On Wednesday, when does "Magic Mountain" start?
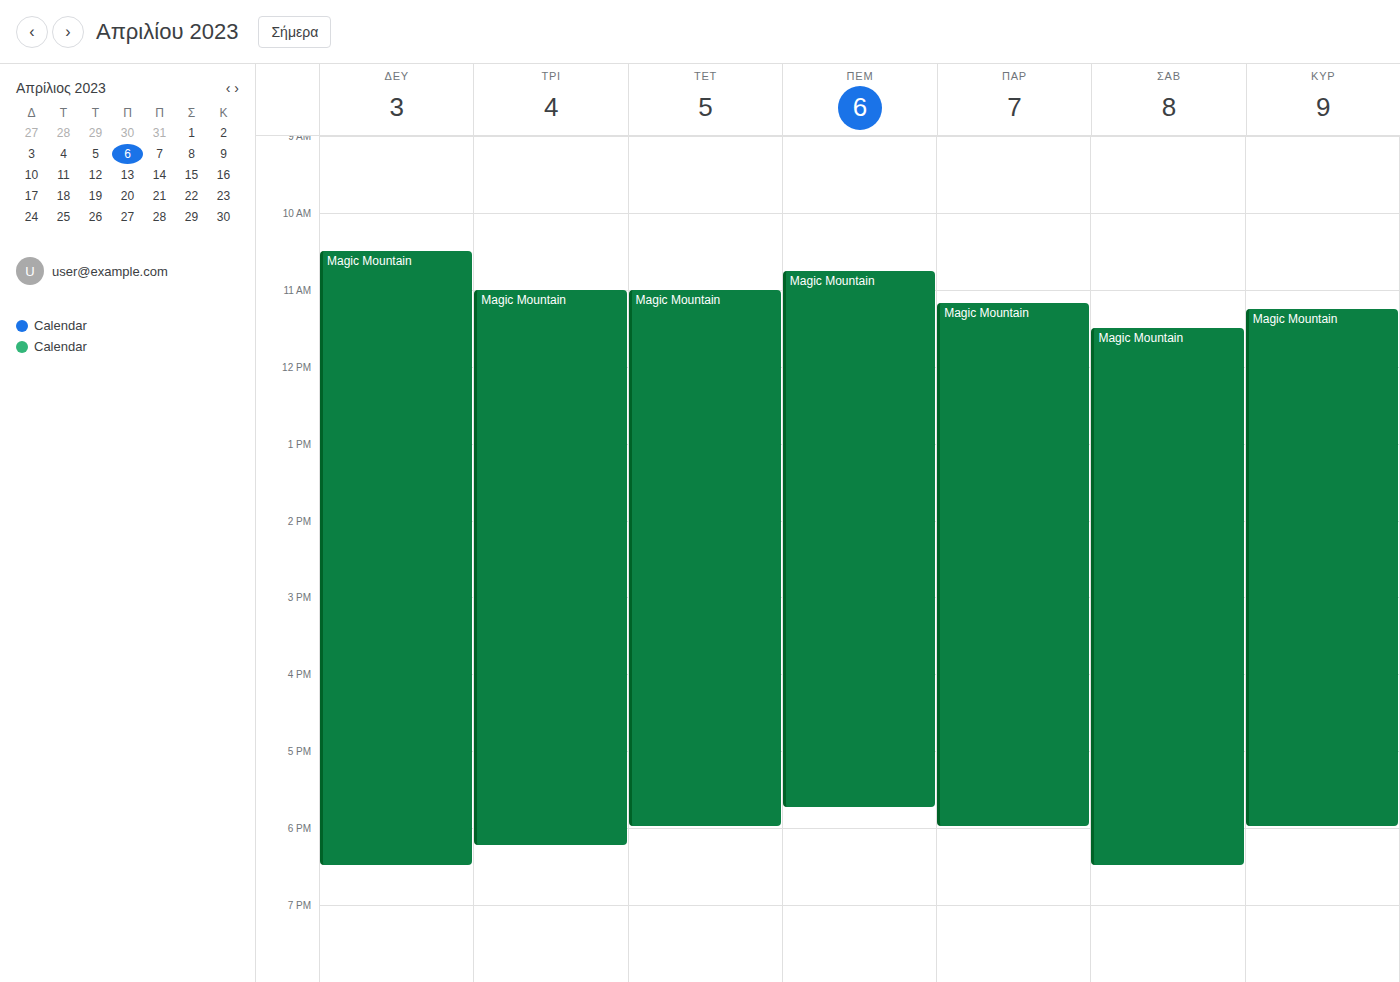
11:00 AM